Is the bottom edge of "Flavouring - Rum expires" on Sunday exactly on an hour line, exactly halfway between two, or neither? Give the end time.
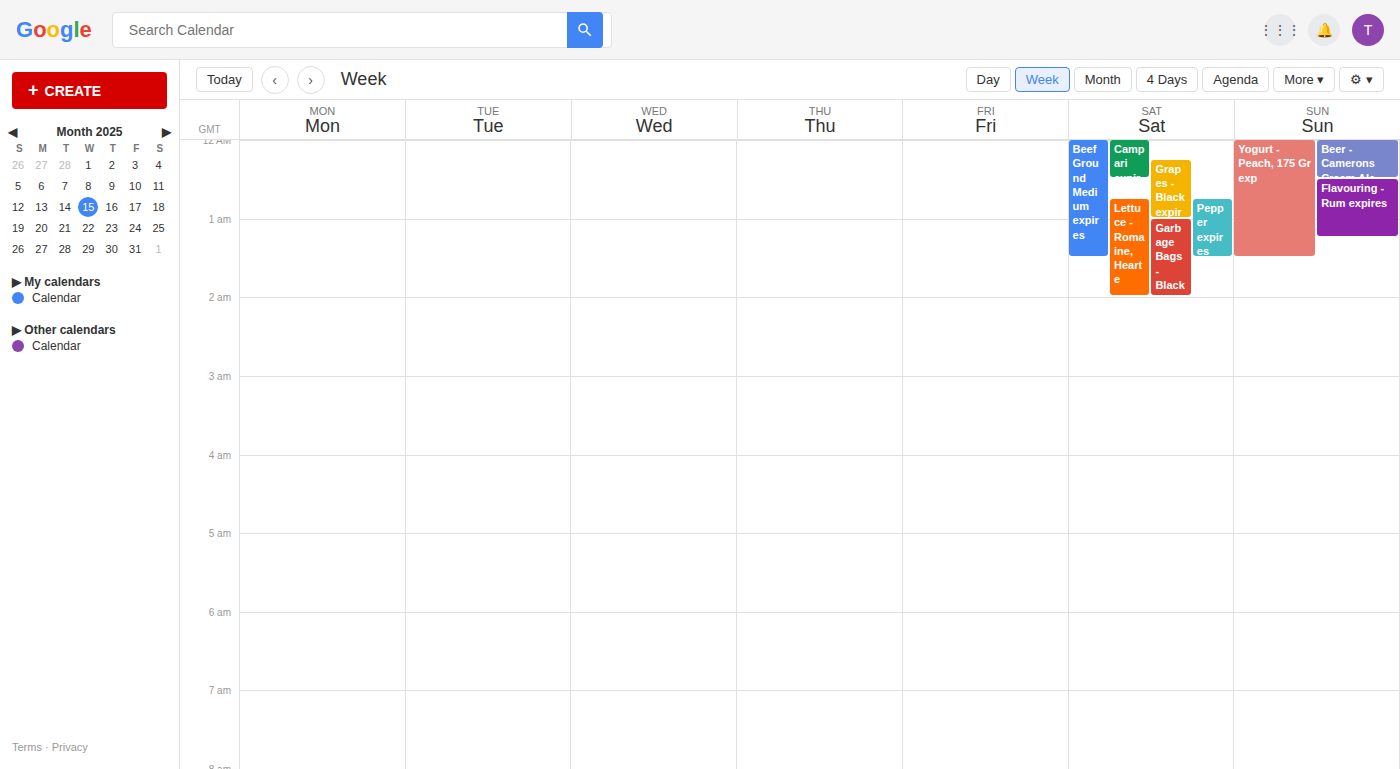
1:15 AM -- neither: a quarter of the way from the 1 AM line to the 2 AM line.